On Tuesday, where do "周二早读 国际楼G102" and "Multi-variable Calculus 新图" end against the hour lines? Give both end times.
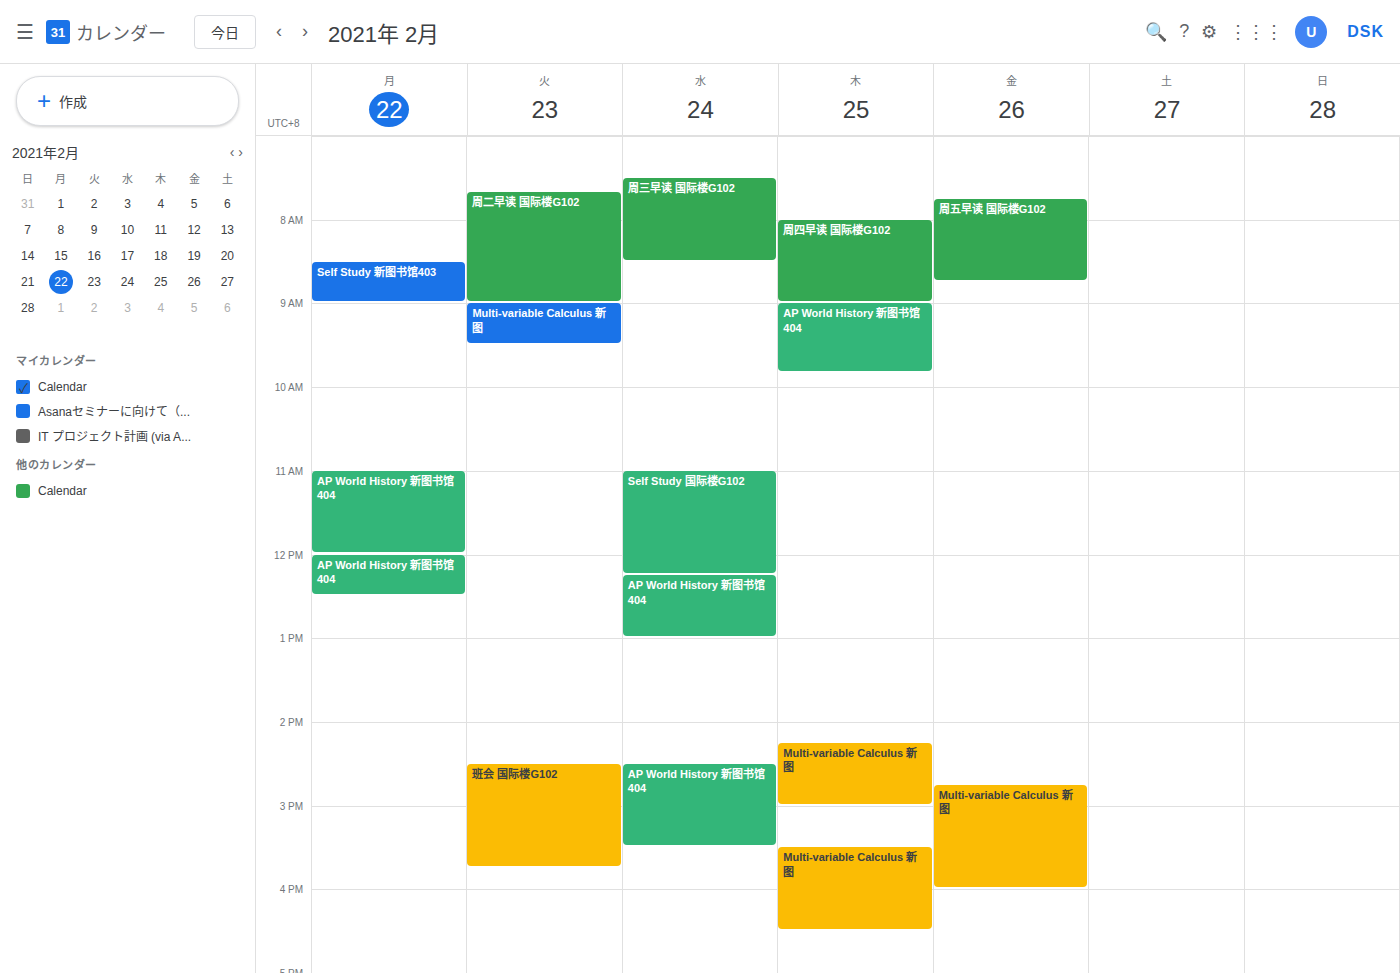
"周二早读 国际楼G102": 9:00 AM, exactly on the 9 AM line. "Multi-variable Calculus 新图": 9:30 AM, halfway between the 9 AM and 10 AM lines.